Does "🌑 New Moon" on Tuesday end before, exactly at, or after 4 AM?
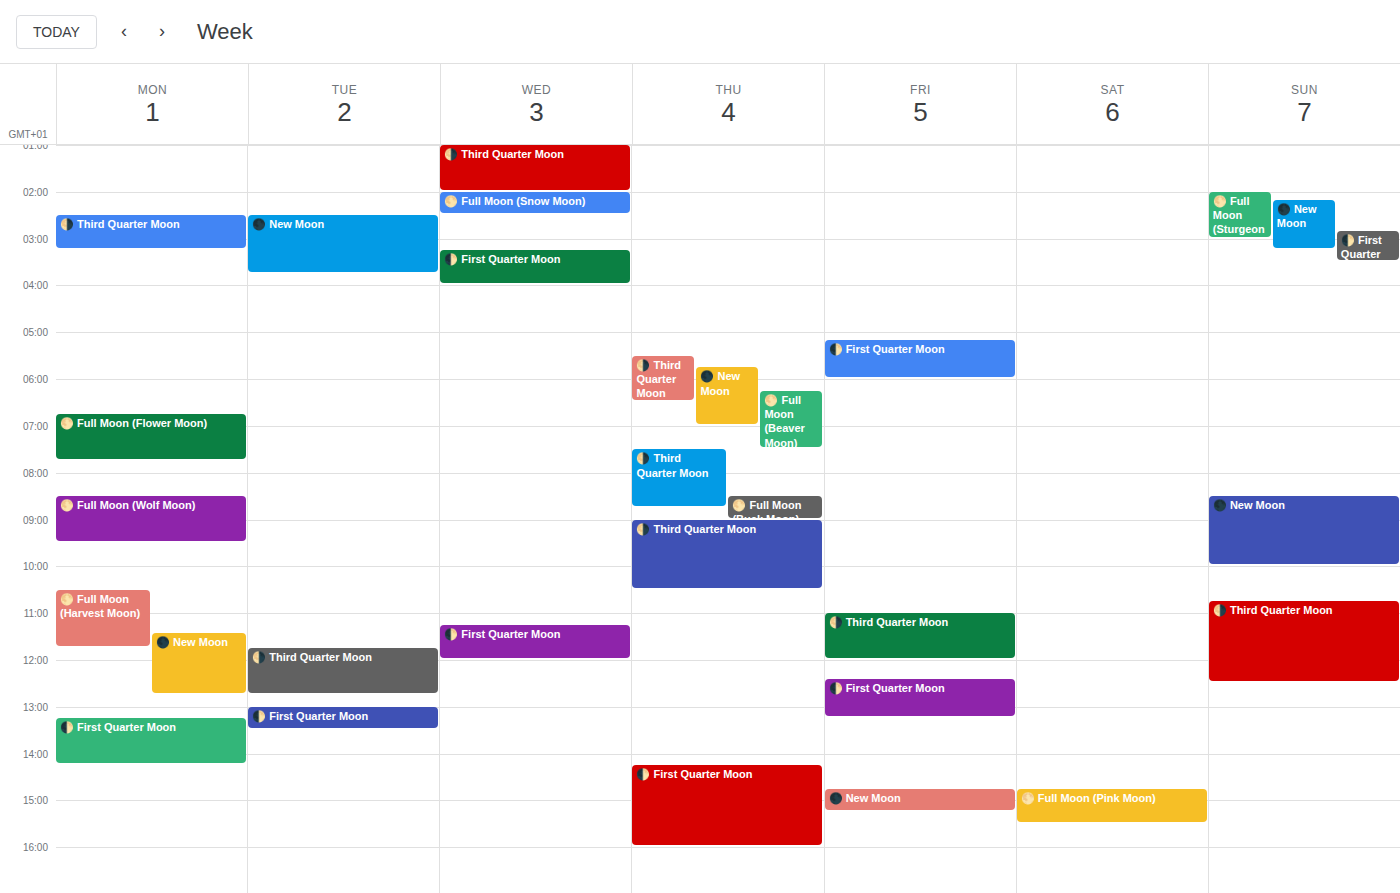
3:45 AM -- before 4 AM, 15 minutes above the 4 AM line.